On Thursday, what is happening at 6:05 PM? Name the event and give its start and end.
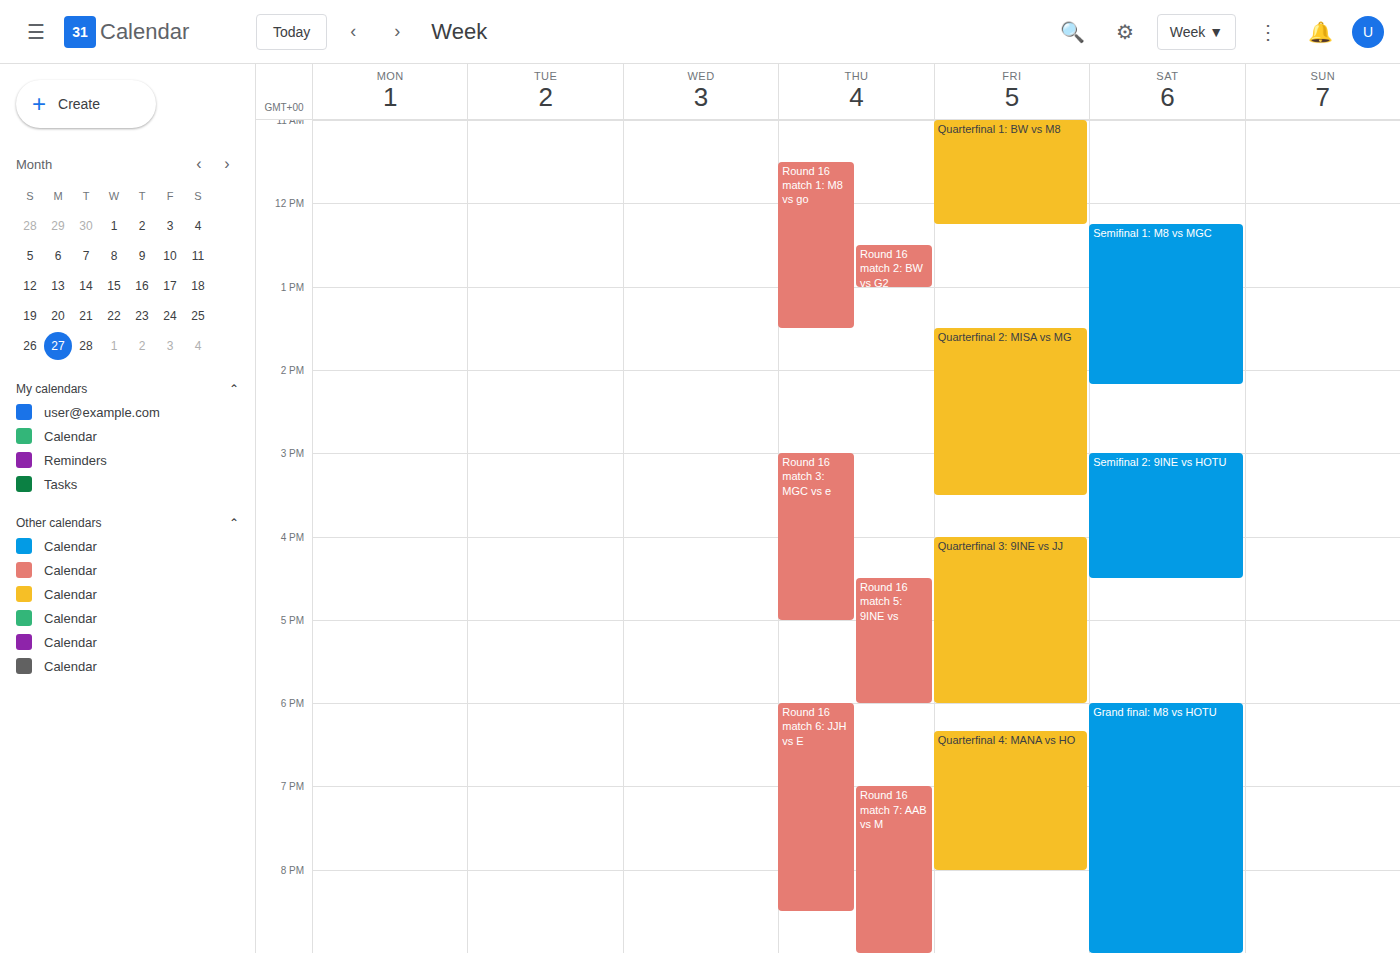
"Round 16 match 6: JJH vs E", 6:00 PM to 8:30 PM